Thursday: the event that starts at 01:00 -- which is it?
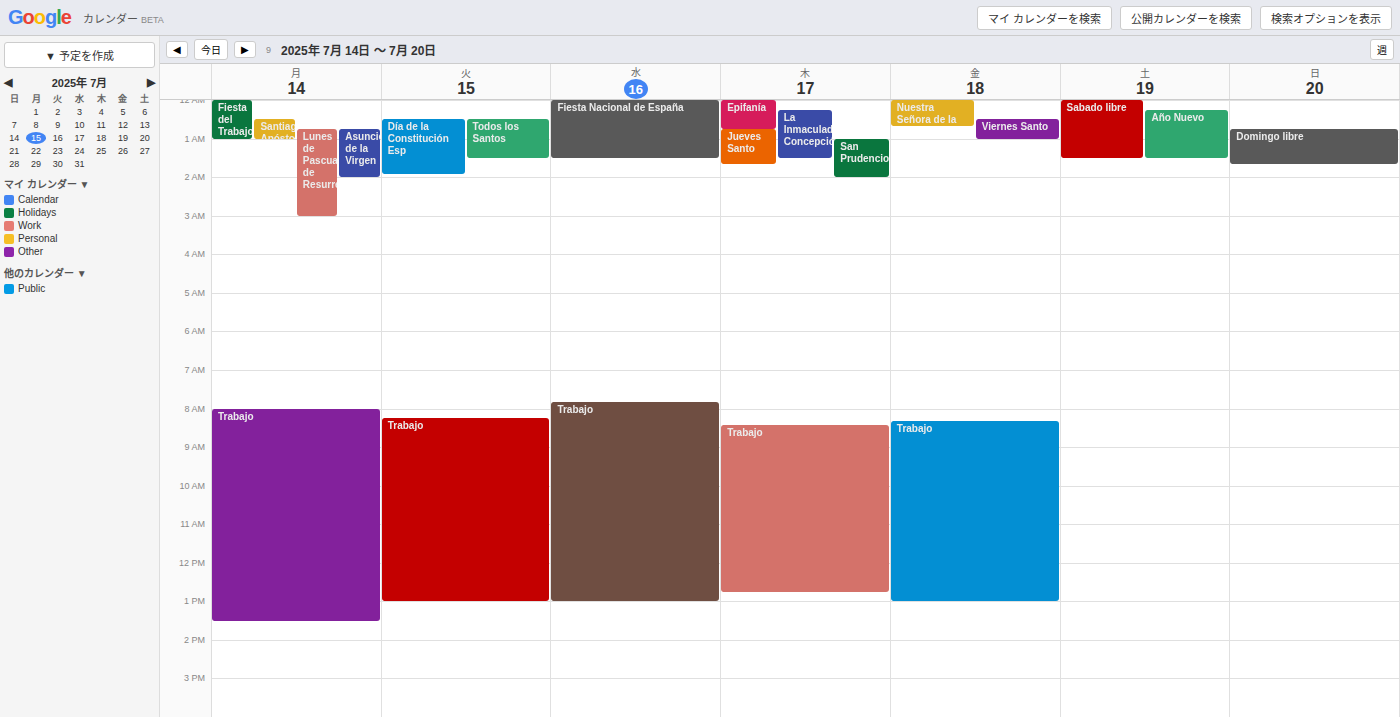
"San Prudencio"